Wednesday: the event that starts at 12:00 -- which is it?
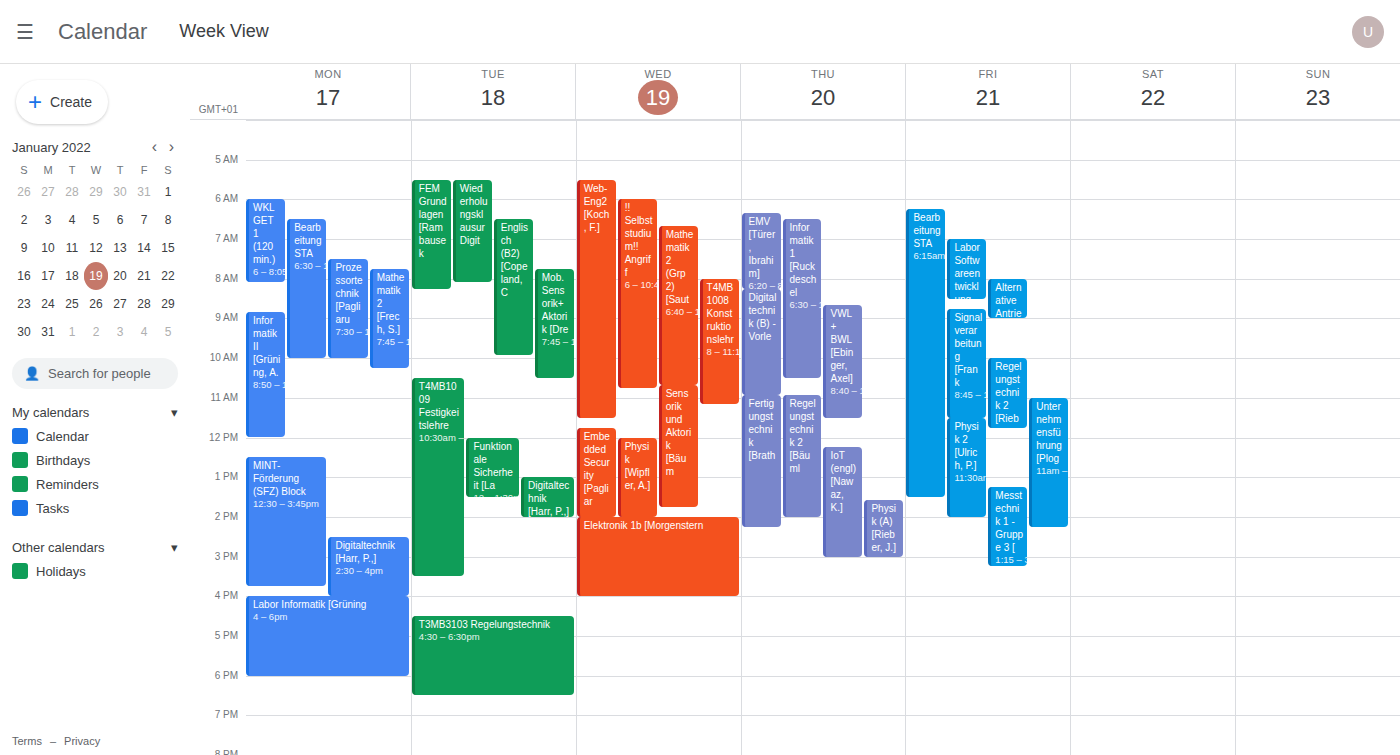
"Physik [Wipfler, A.]"